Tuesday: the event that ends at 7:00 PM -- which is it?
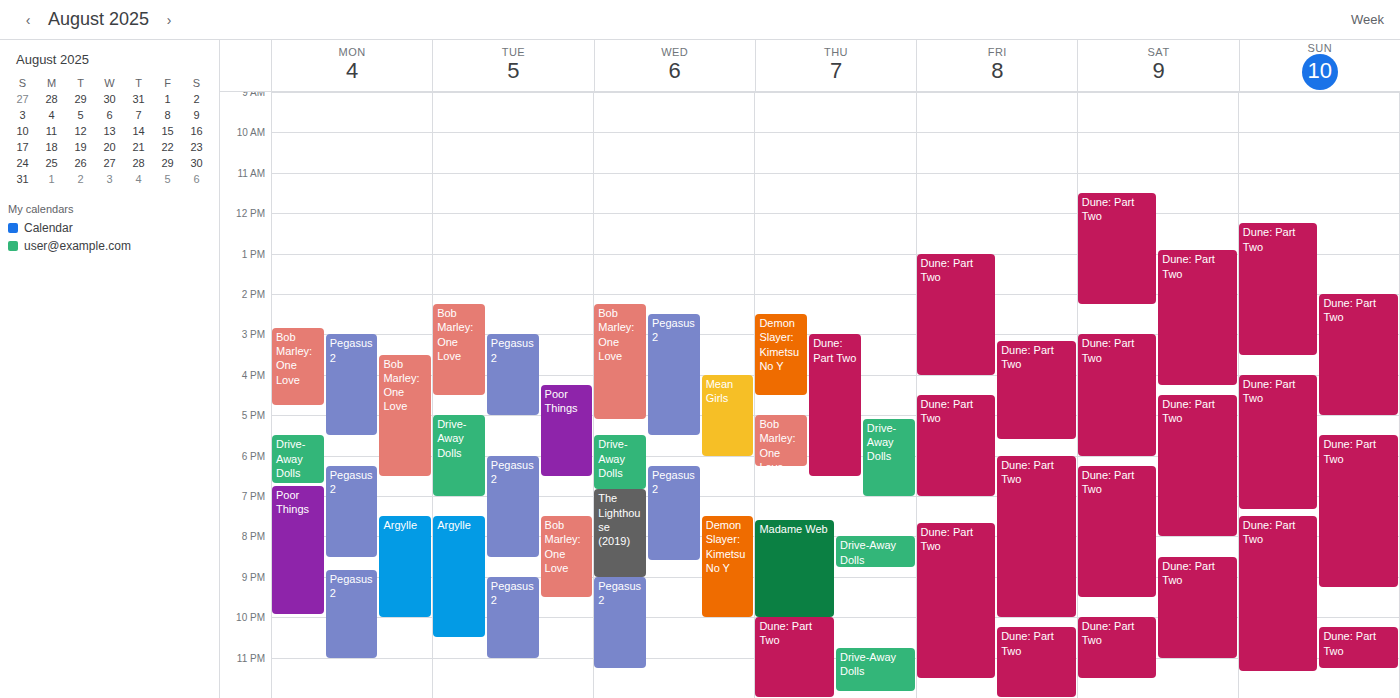
"Drive-Away Dolls"